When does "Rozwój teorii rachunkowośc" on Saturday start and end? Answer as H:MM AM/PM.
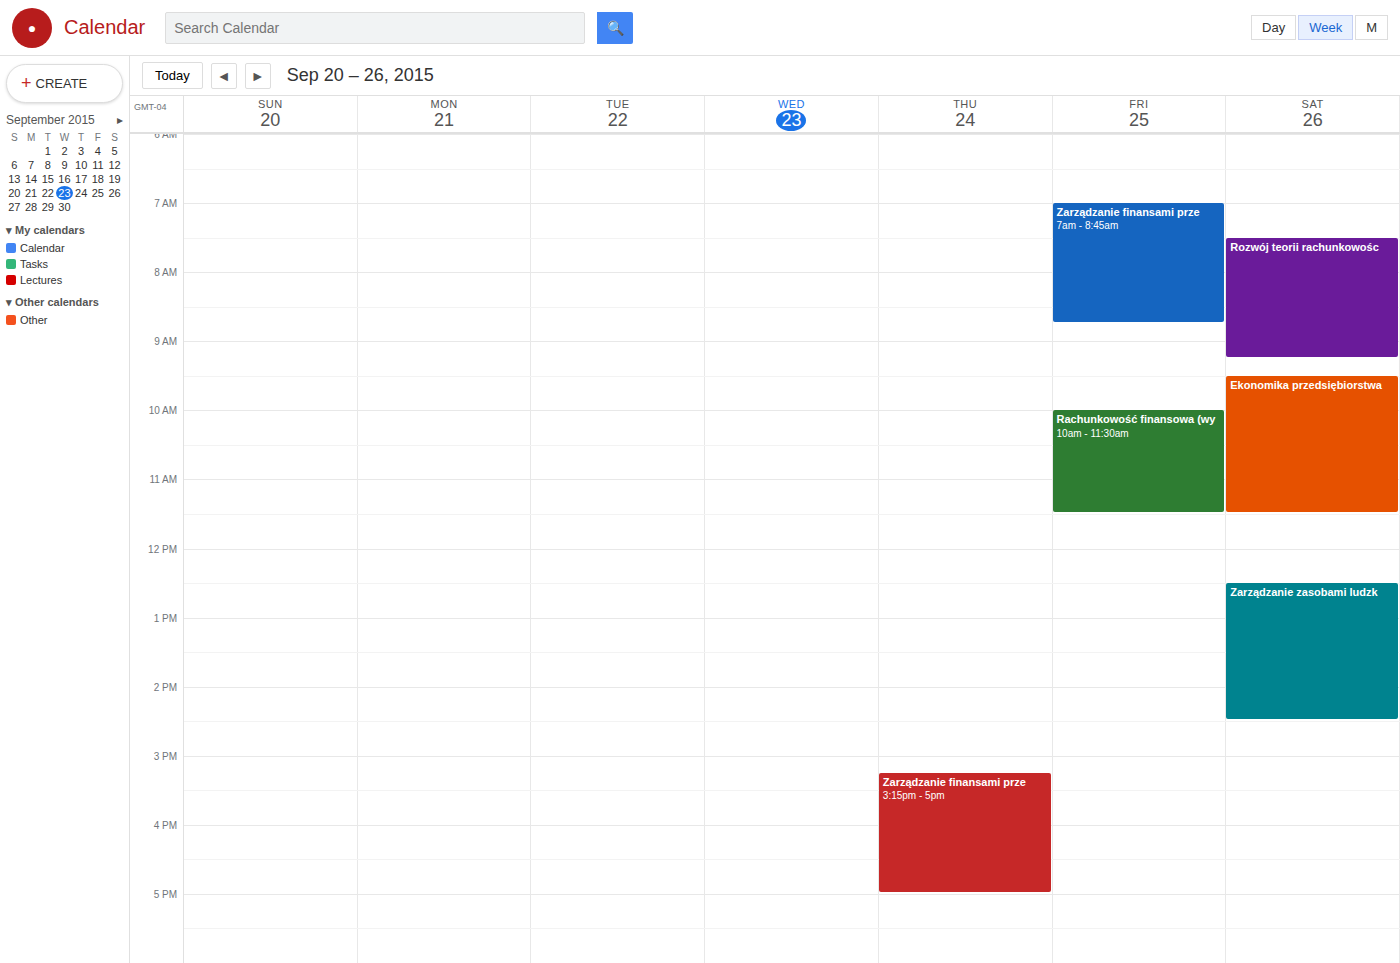
7:30 AM to 9:15 AM